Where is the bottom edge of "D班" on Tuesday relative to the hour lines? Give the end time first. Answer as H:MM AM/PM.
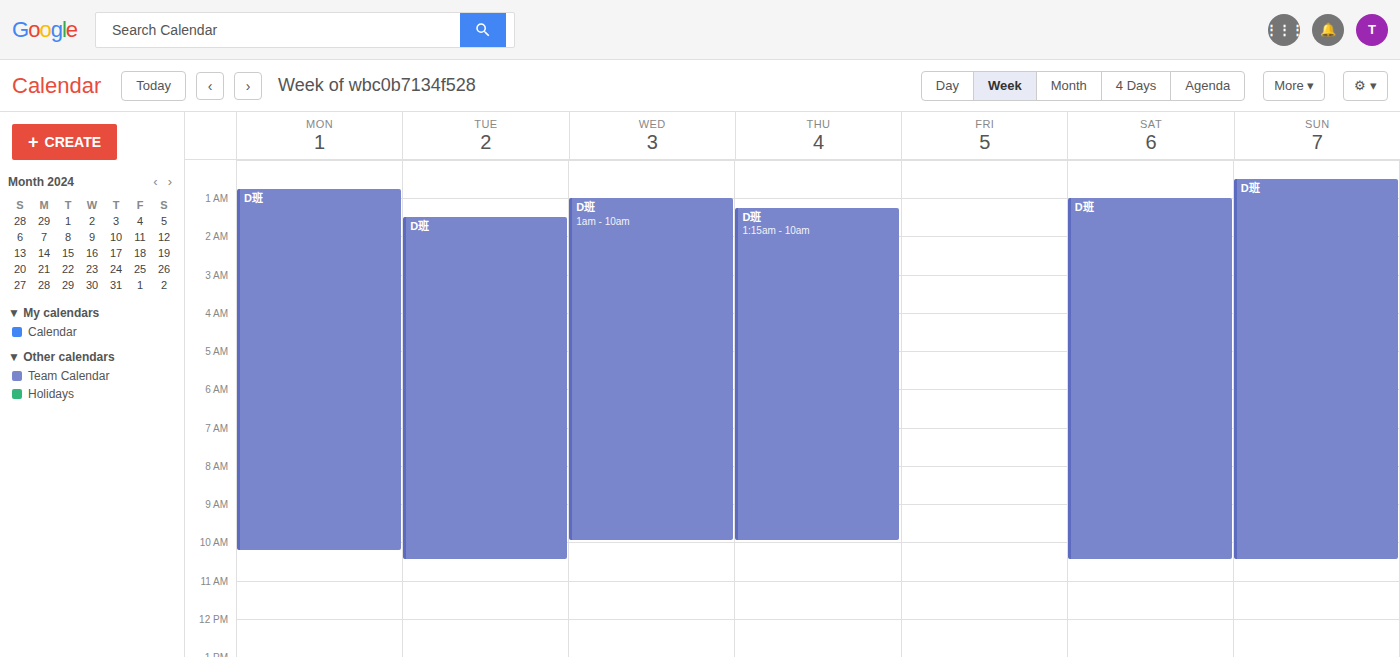
10:30 AM -- halfway between the 10 AM and 11 AM lines.